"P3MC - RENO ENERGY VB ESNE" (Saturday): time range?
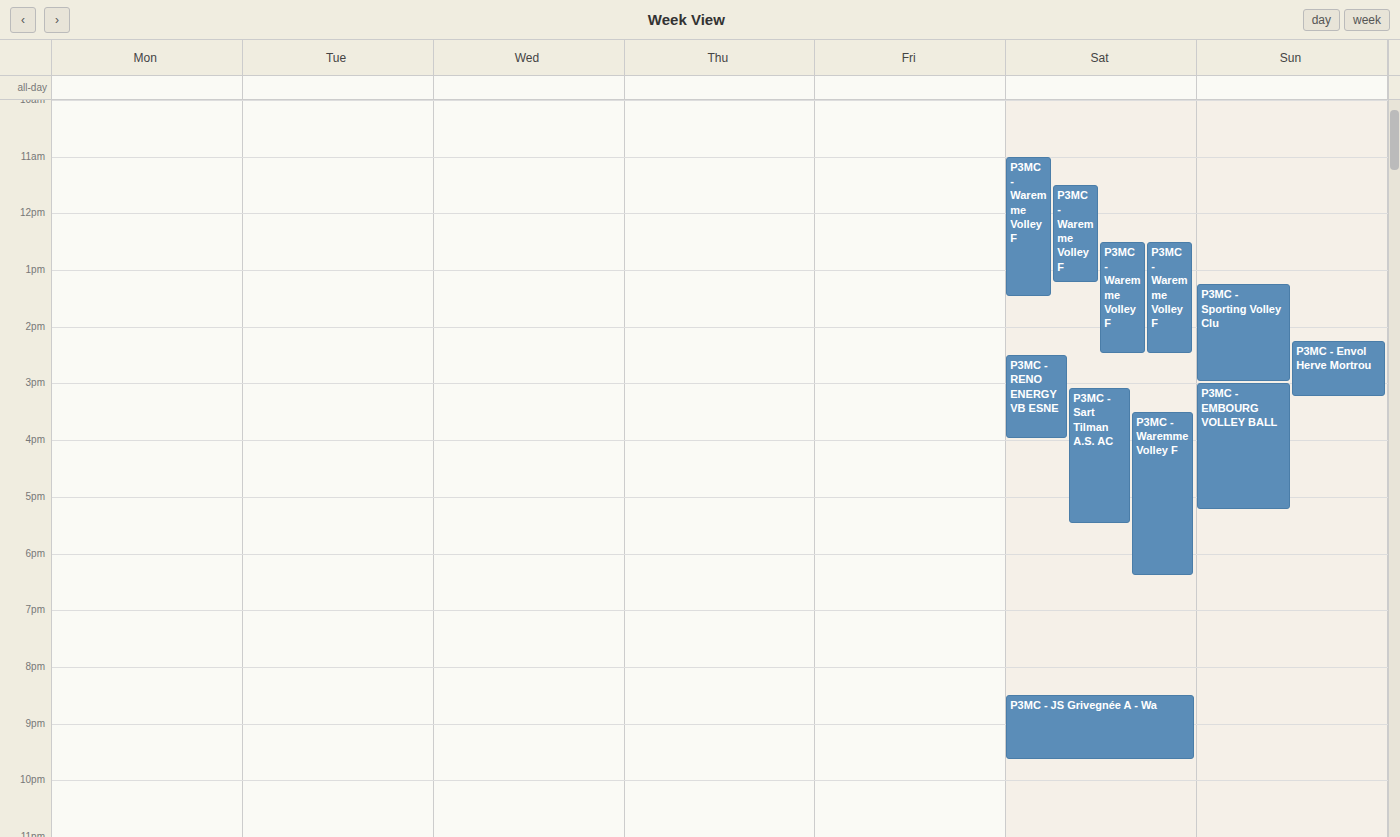
2:30 PM to 4:00 PM